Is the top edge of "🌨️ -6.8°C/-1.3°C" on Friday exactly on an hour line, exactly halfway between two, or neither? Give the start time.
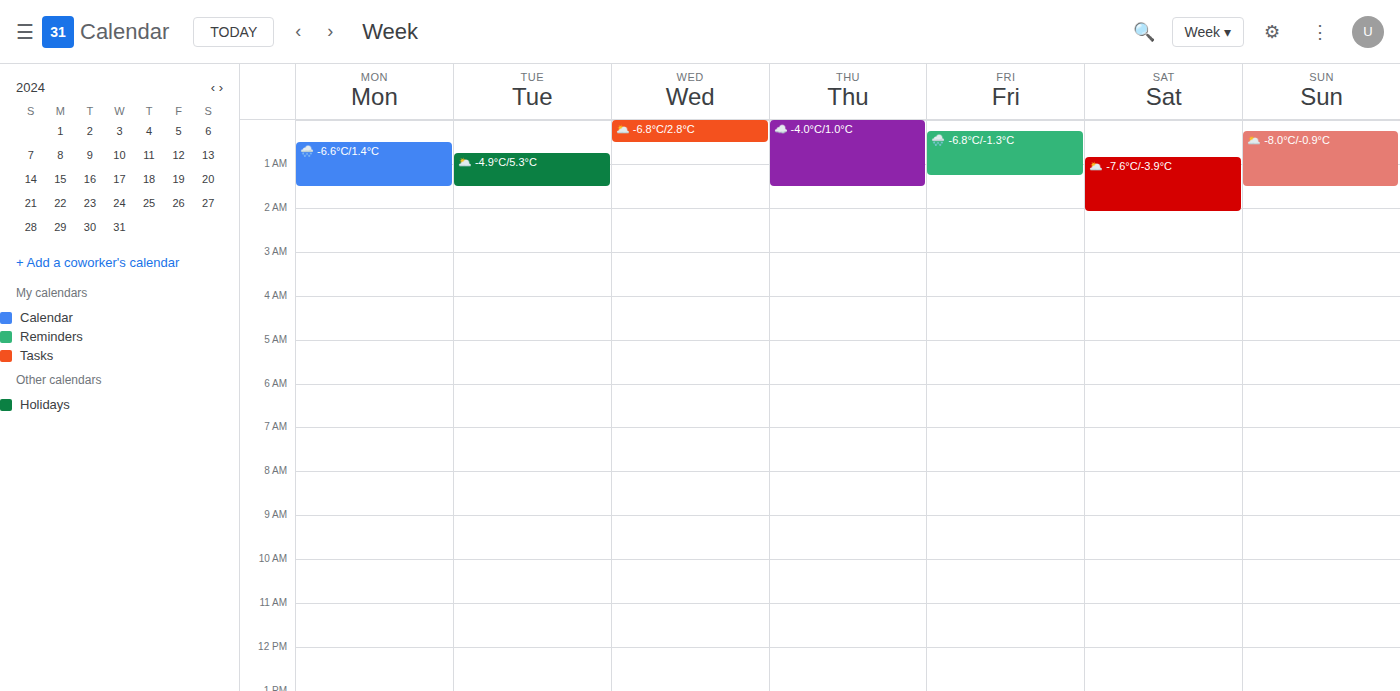
12:15 AM -- neither: a quarter of the way from the 12 AM line to the 1 AM line.